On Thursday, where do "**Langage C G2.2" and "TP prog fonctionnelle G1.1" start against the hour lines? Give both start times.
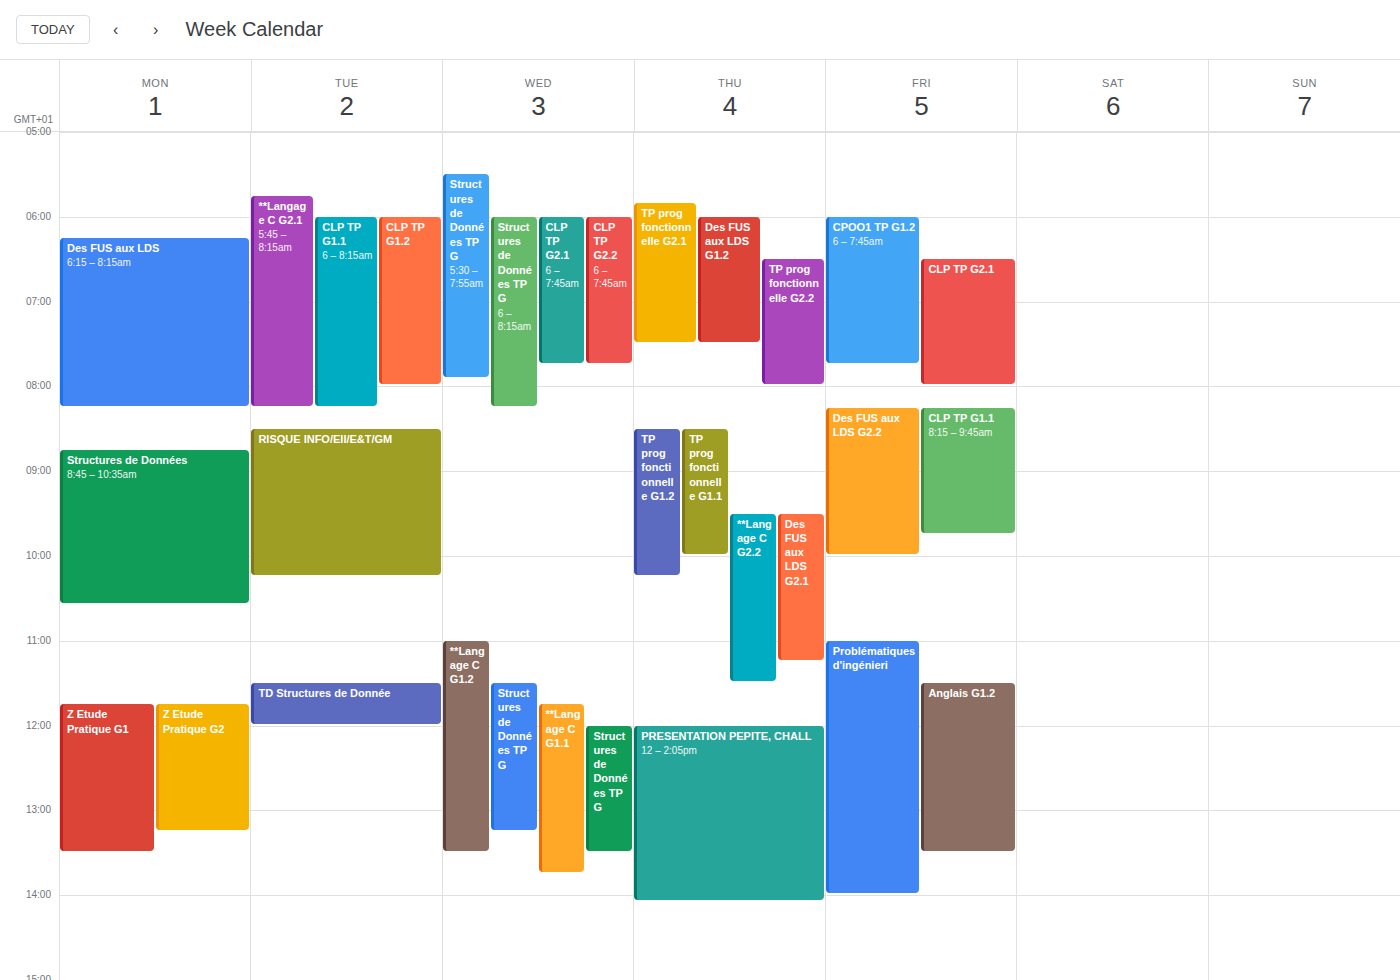
"**Langage C G2.2": 09:30, halfway between the 09:00 and 10:00 lines. "TP prog fonctionnelle G1.1": 08:30, halfway between the 08:00 and 09:00 lines.